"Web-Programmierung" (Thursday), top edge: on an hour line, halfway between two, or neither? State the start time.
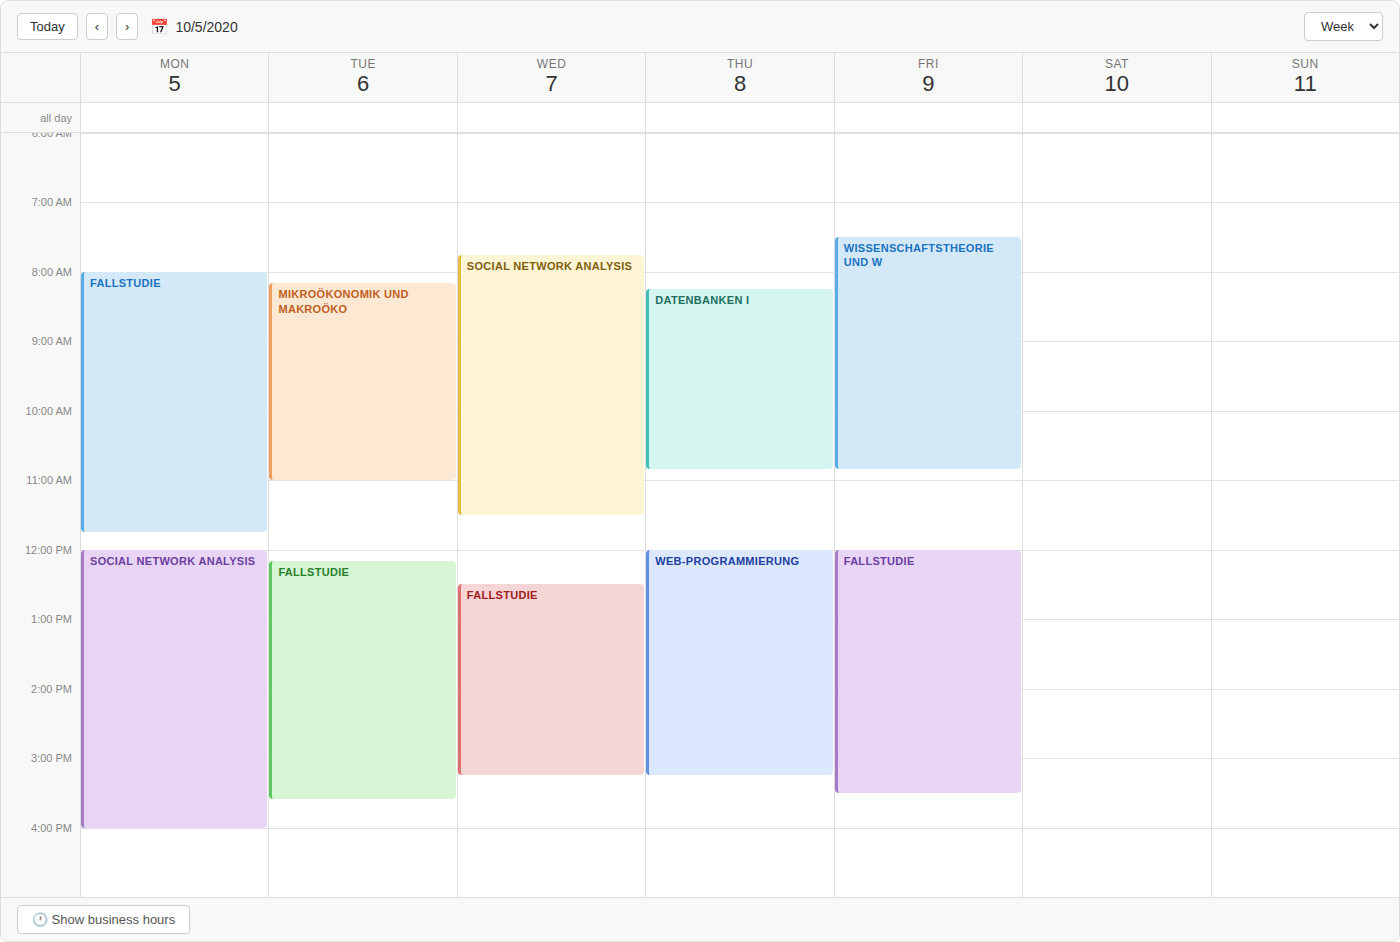
12:00 -- exactly on the 12:00 line.